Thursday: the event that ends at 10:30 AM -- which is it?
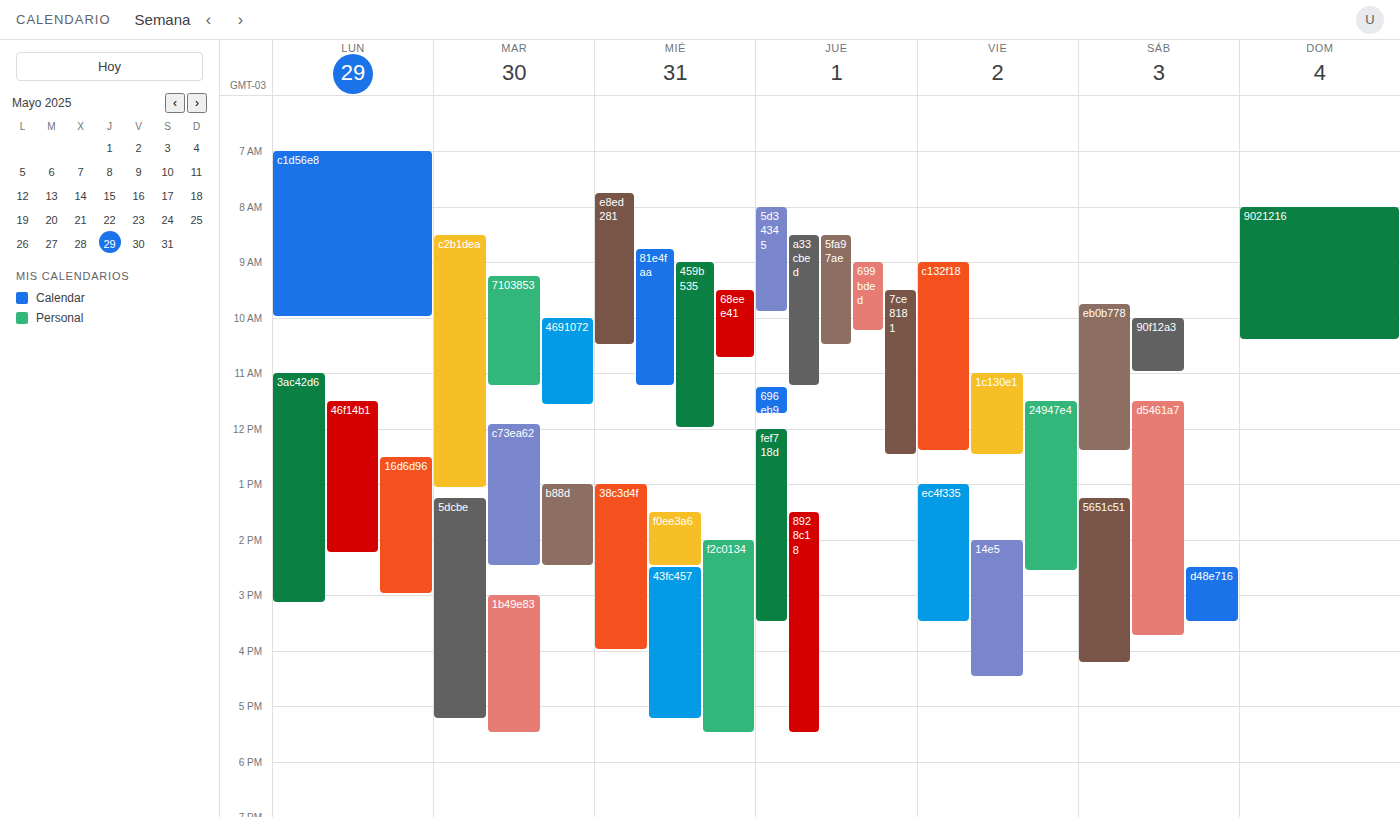
"5fa97ae"